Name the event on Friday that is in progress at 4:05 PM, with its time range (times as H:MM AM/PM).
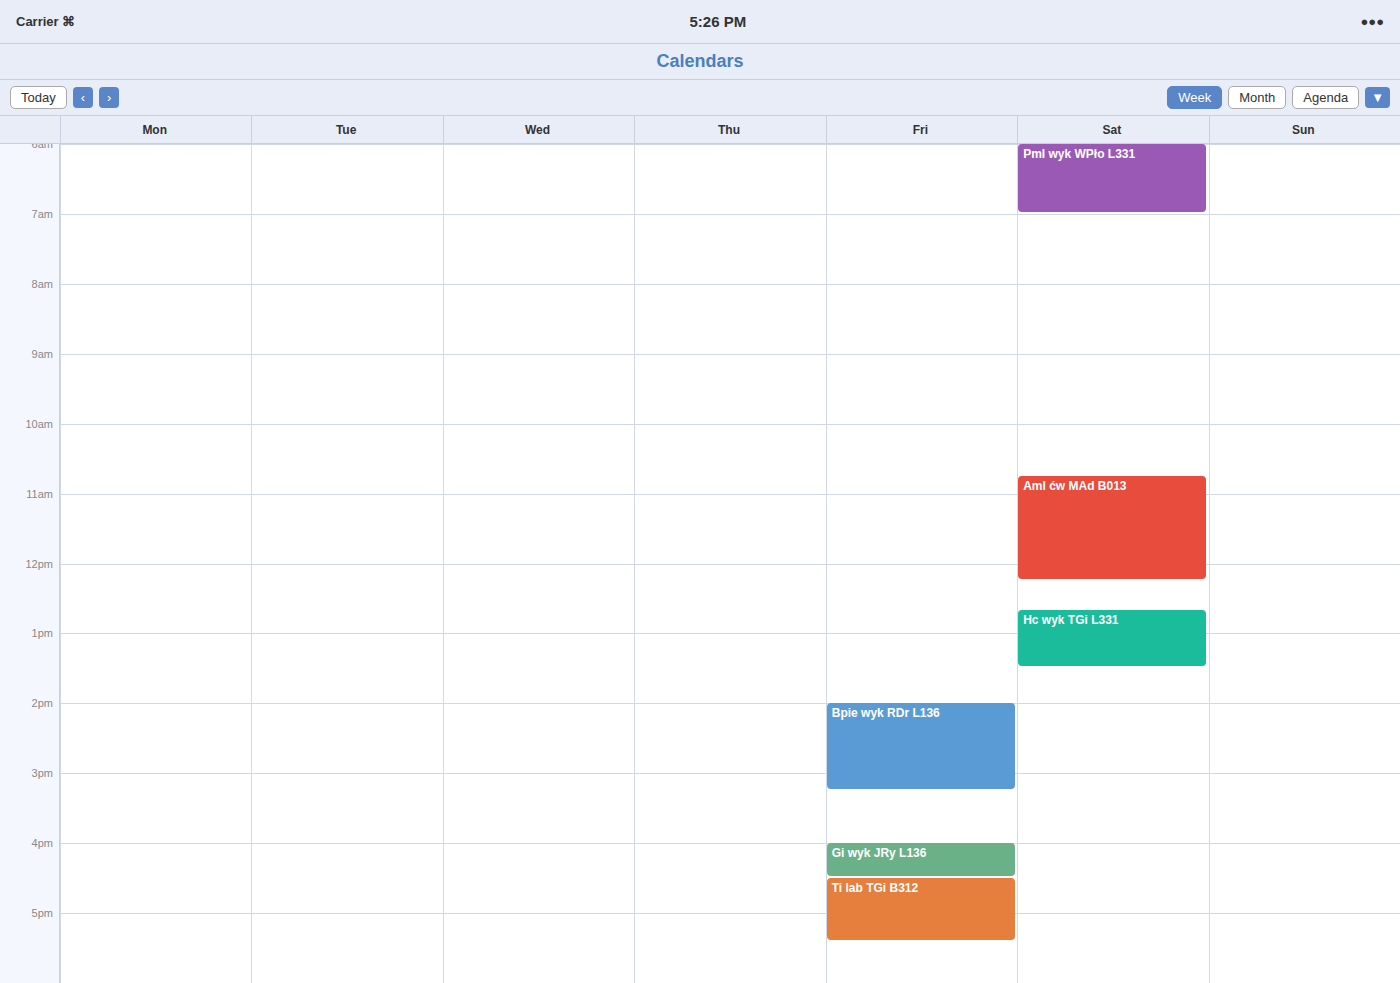
"Gi wyk JRy L136", 4:00 PM to 4:30 PM